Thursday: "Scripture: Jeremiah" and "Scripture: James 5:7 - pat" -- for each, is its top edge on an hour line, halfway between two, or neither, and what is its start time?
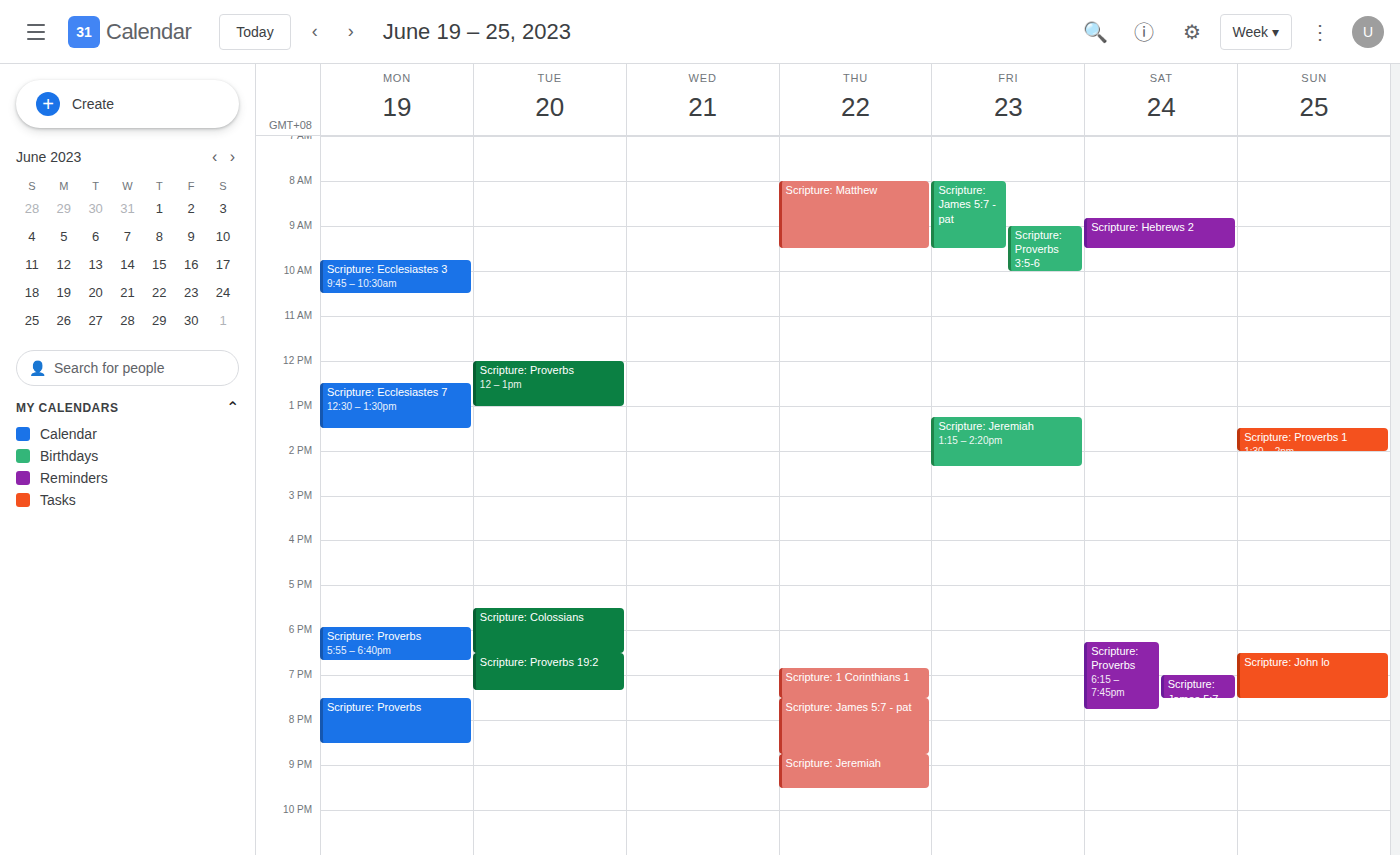
"Scripture: Jeremiah": 8:45 PM, neither: three quarters of the way from the 8 PM line to the 9 PM line. "Scripture: James 5:7 - pat": 7:30 PM, halfway between the 7 PM and 8 PM lines.